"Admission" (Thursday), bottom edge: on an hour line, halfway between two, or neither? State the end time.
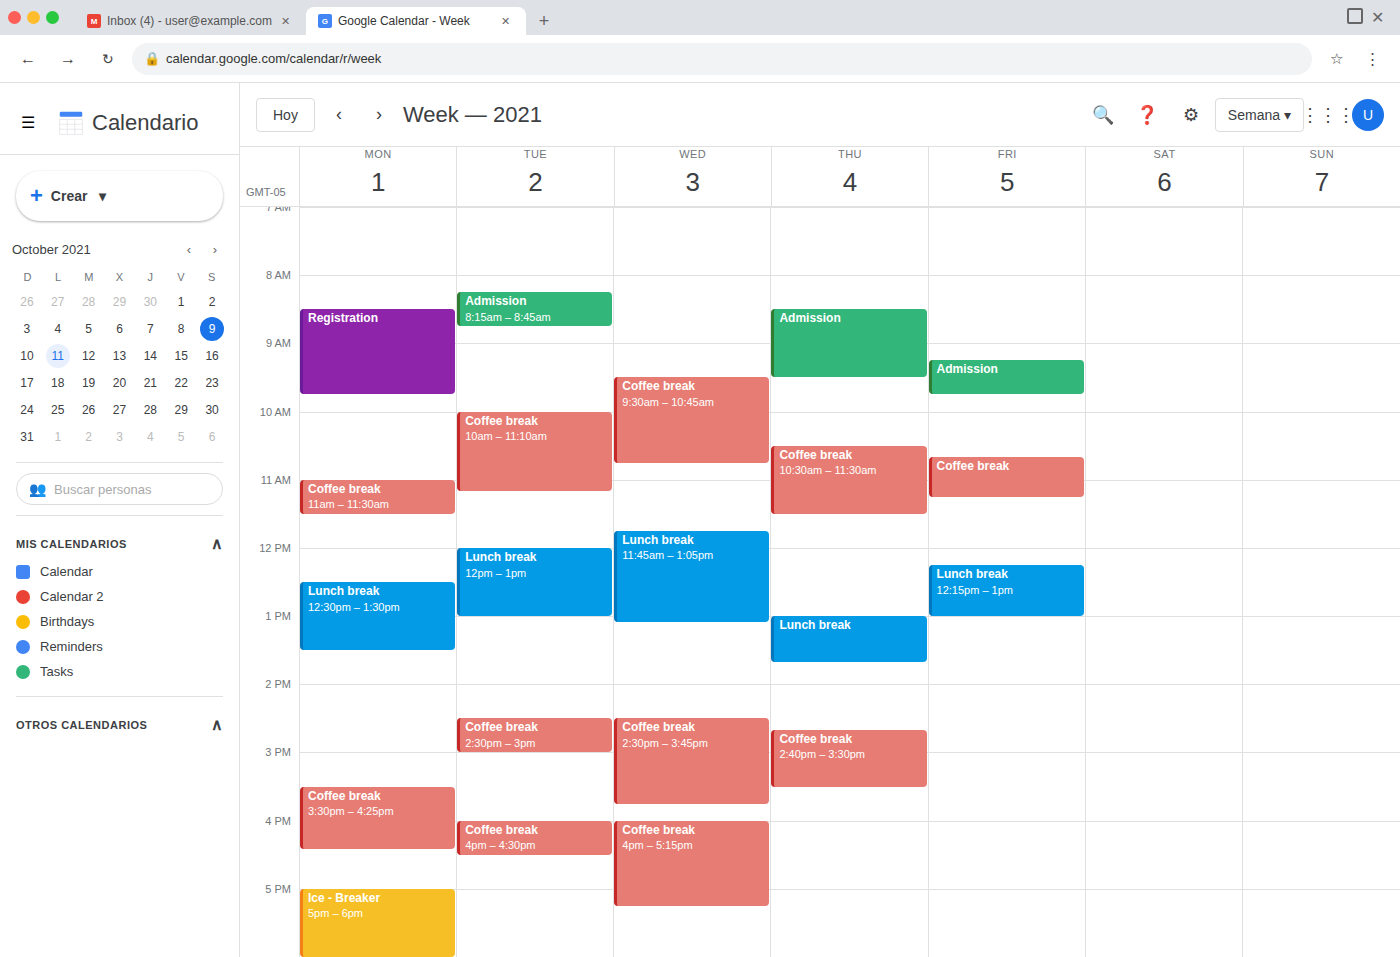
9:30 AM -- halfway between the 9 AM and 10 AM lines.